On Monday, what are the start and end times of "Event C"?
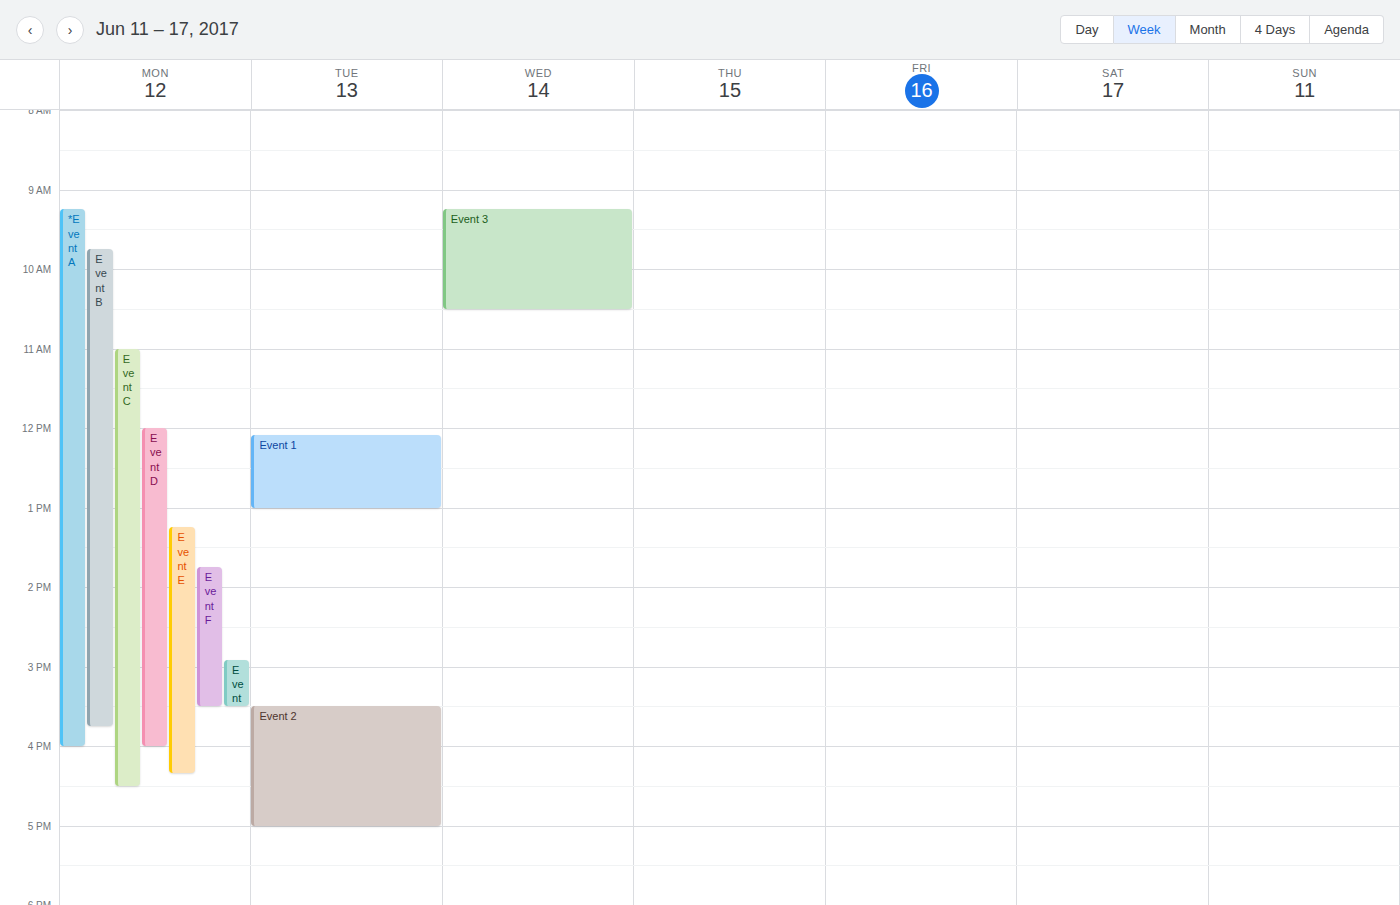
11:00 AM to 4:30 PM